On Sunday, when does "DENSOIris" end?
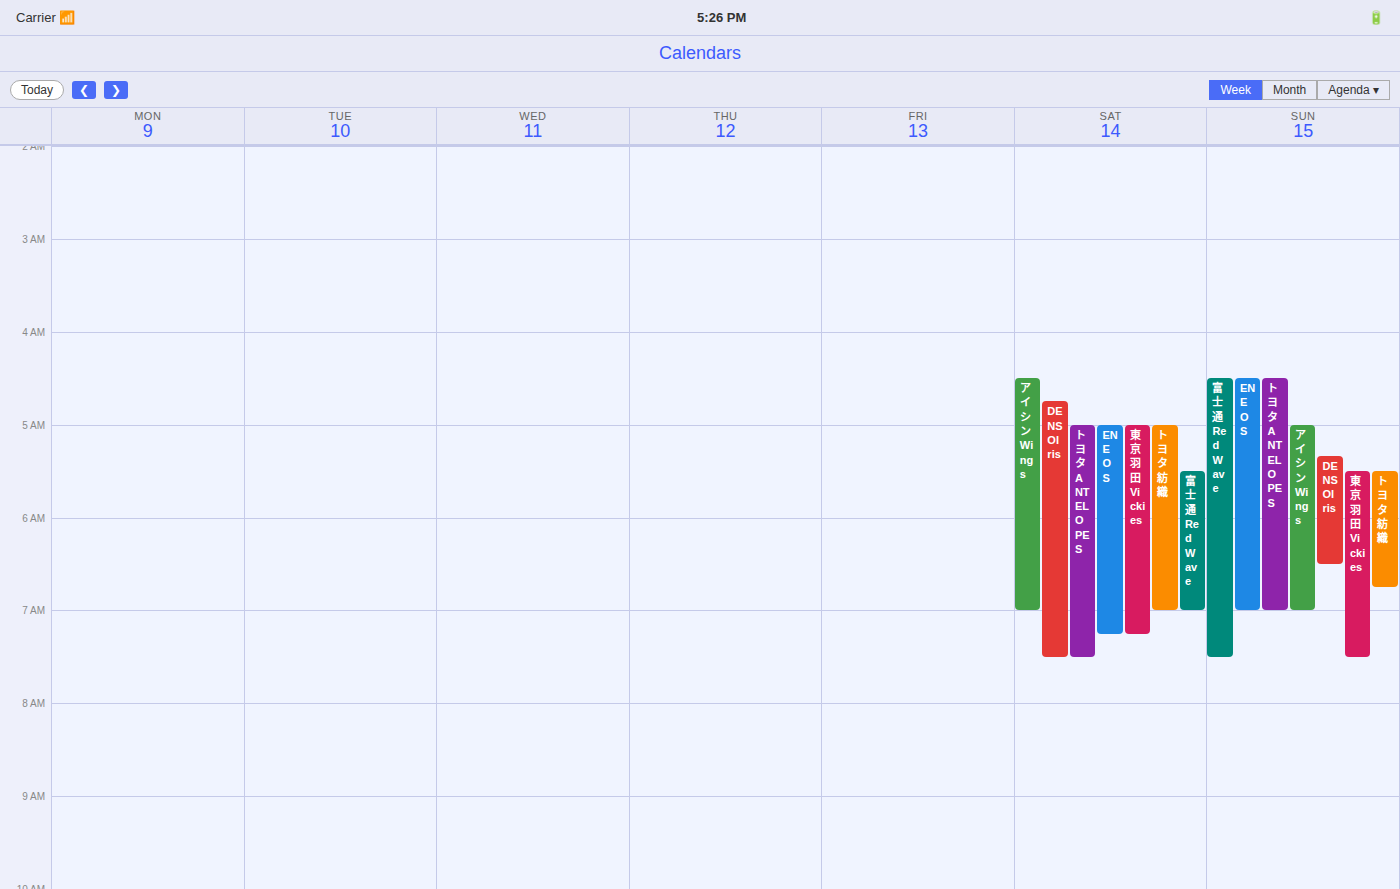
06:30